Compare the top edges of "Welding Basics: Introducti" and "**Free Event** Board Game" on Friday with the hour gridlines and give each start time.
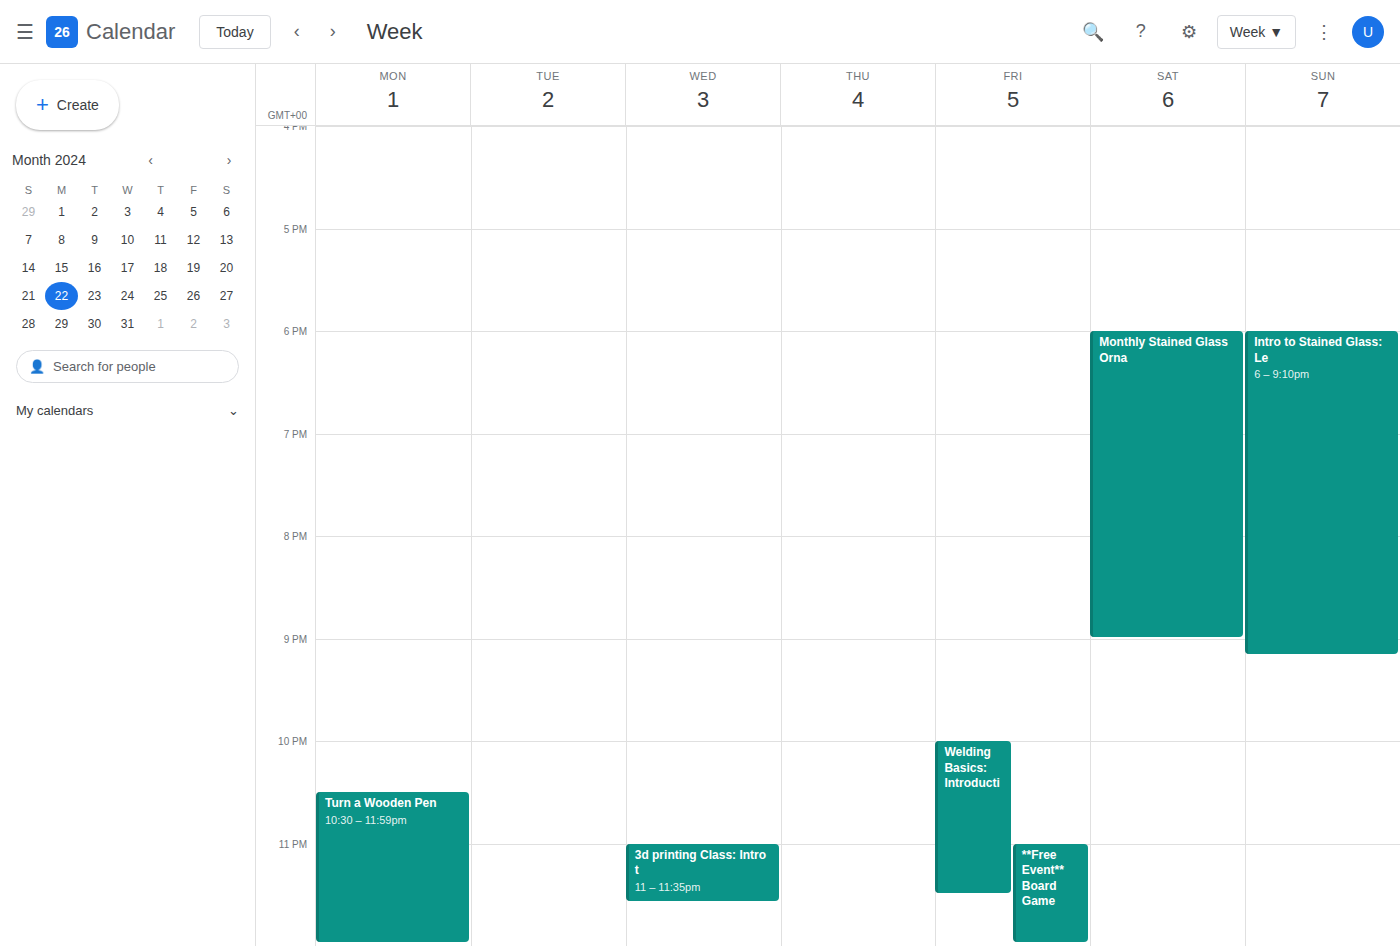
"Welding Basics: Introducti": 10:00 PM, exactly on the 10 PM line. "**Free Event** Board Game": 11:00 PM, exactly on the 11 PM line.